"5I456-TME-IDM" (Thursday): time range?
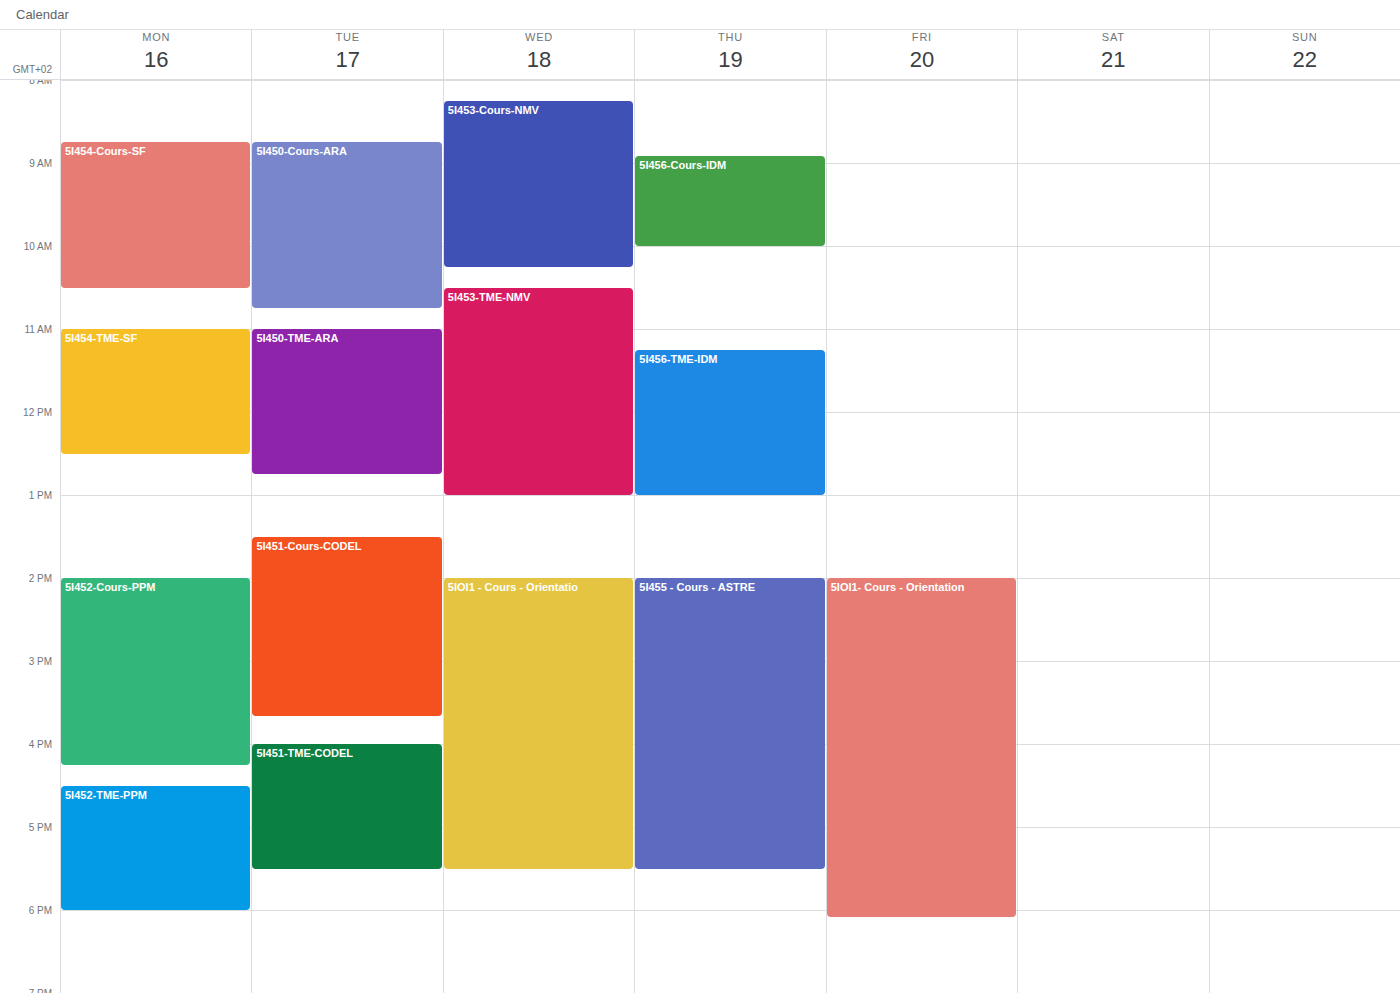
11:15 AM to 1:00 PM